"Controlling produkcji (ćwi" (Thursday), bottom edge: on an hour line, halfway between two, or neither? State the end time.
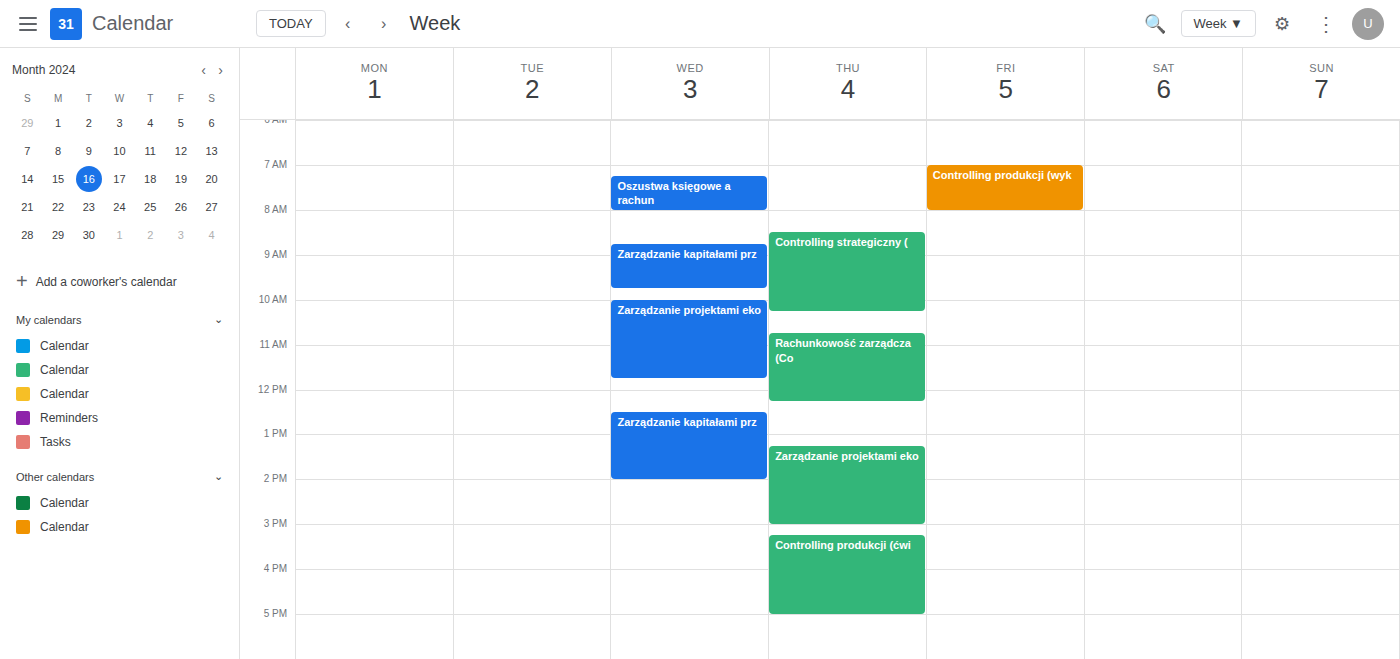
5:00 PM -- exactly on the 5 PM line.